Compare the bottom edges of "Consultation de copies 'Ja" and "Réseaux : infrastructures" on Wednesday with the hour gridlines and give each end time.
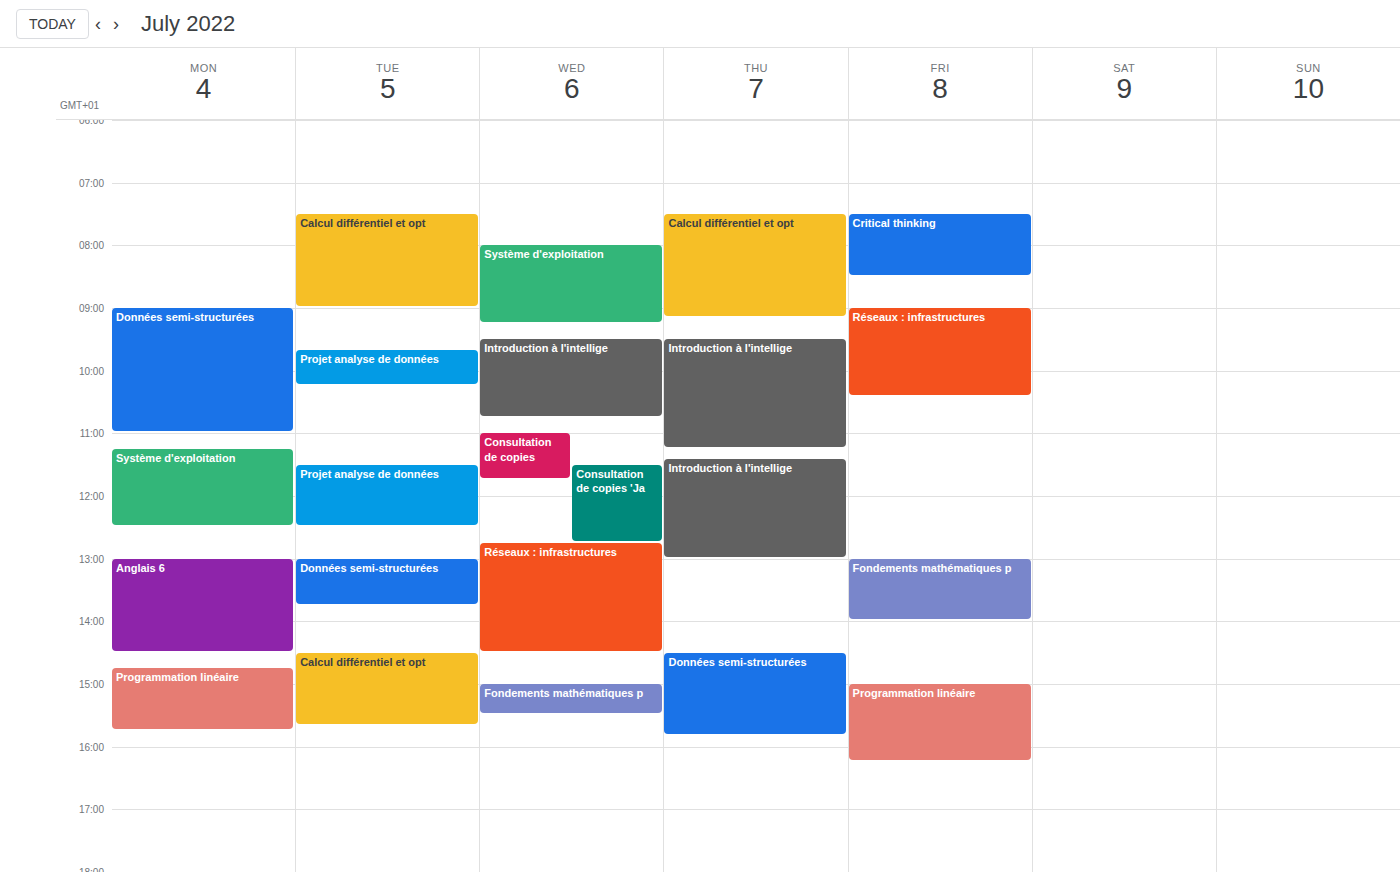
"Consultation de copies 'Ja": 12:45 PM, neither: three quarters of the way from the 12 PM line to the 1 PM line. "Réseaux : infrastructures": 2:30 PM, halfway between the 2 PM and 3 PM lines.